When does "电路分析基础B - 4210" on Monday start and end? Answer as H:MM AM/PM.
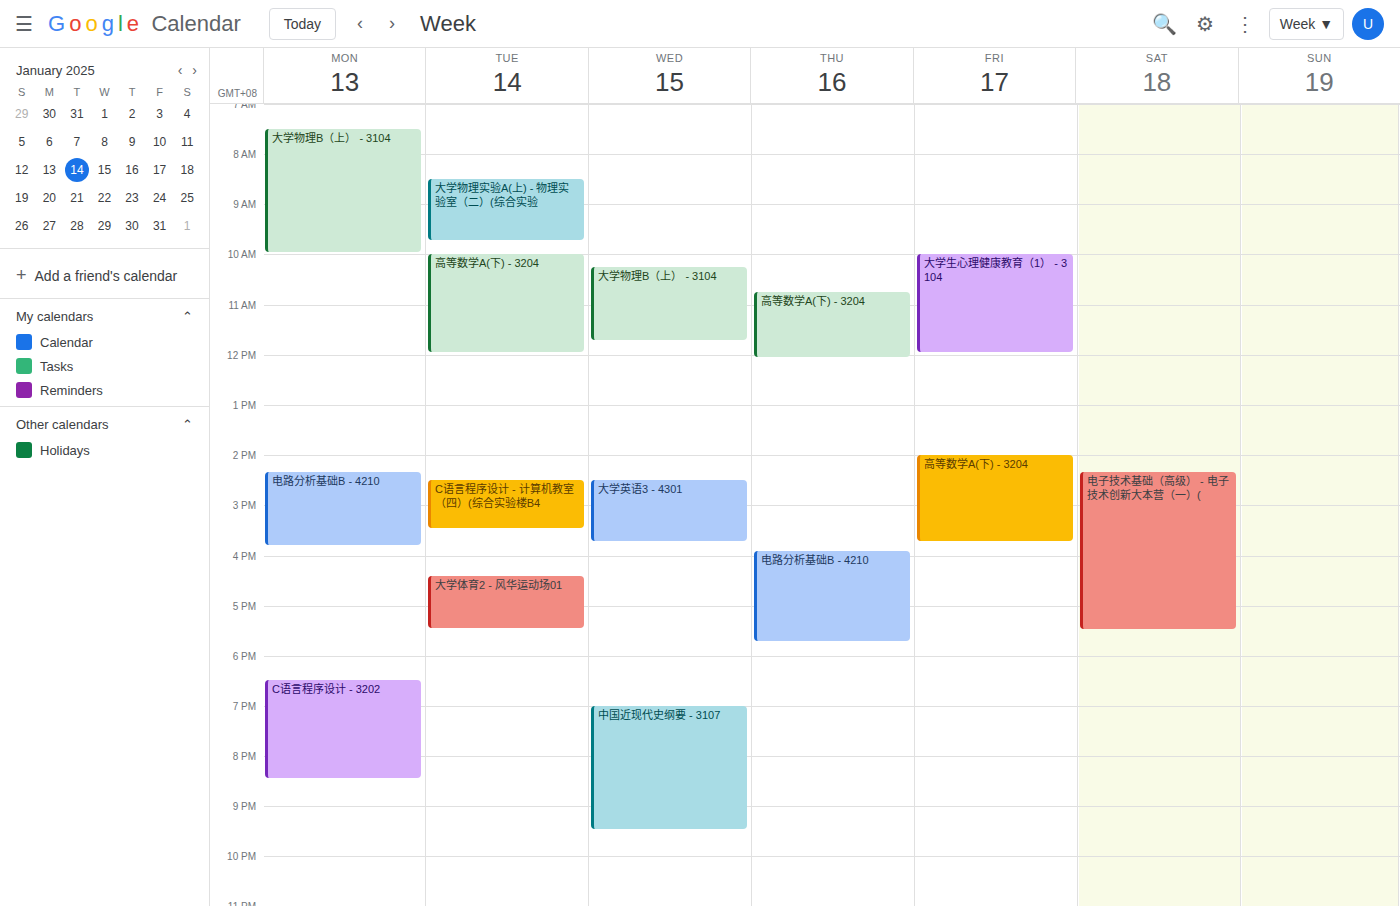
2:20 PM to 3:50 PM